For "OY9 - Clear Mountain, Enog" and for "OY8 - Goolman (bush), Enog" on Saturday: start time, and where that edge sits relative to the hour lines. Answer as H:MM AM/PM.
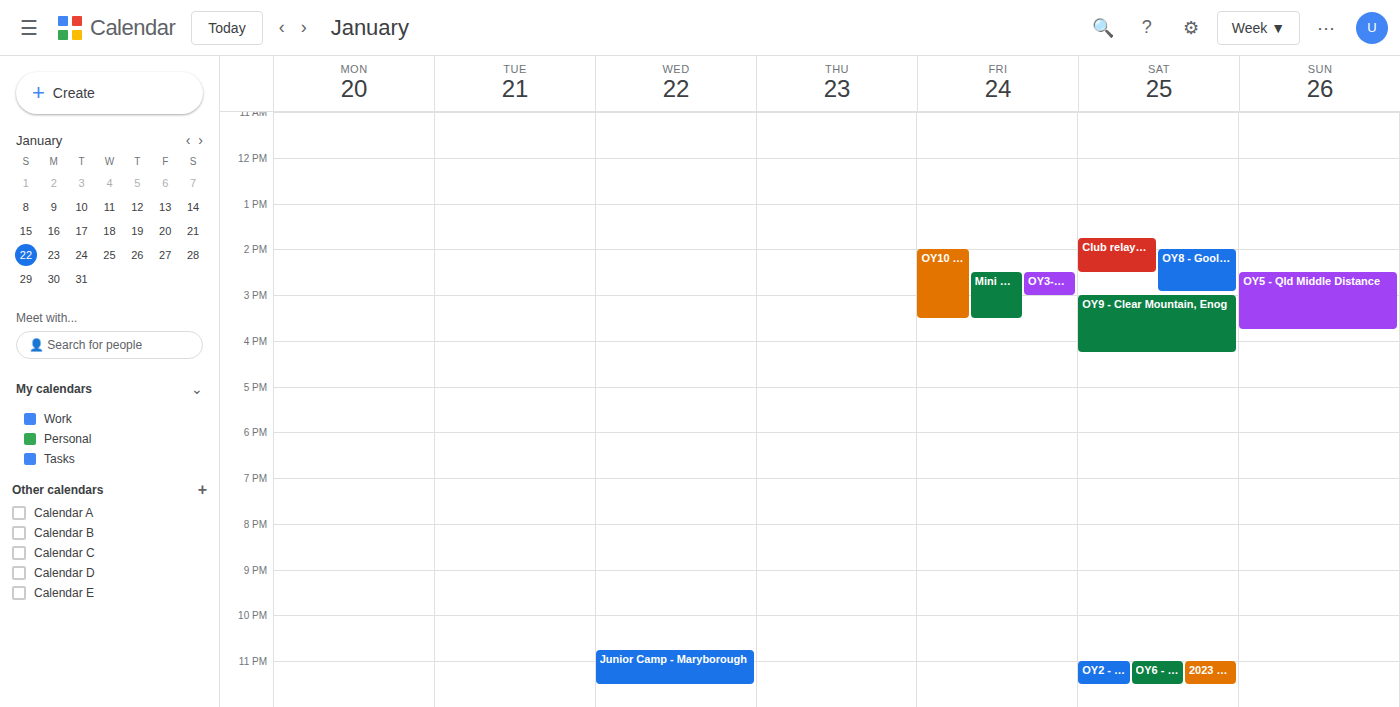
"OY9 - Clear Mountain, Enog": 3:00 PM, exactly on the 3 PM line. "OY8 - Goolman (bush), Enog": 2:00 PM, exactly on the 2 PM line.